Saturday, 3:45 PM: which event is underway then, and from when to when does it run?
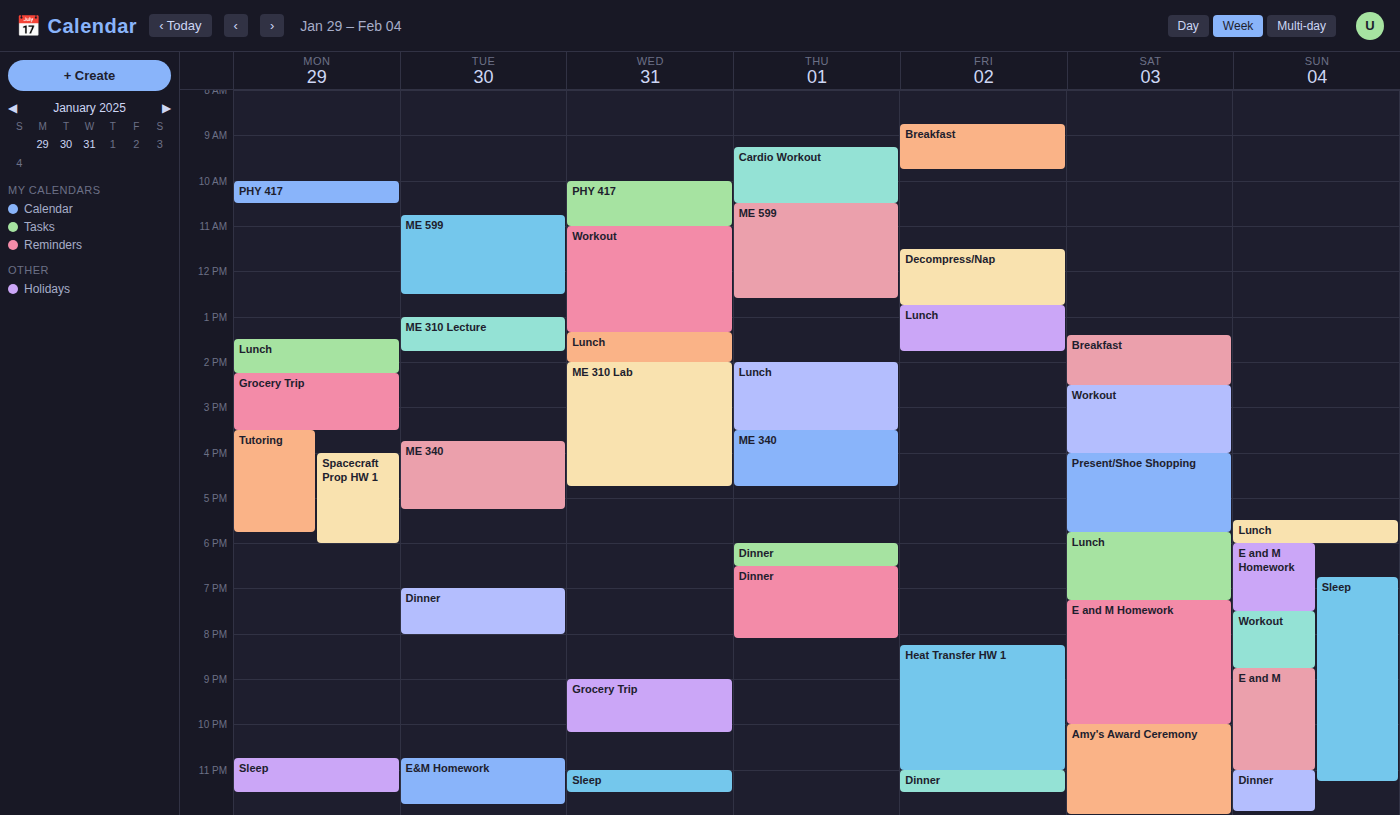
"Workout", 2:30 PM to 4:00 PM